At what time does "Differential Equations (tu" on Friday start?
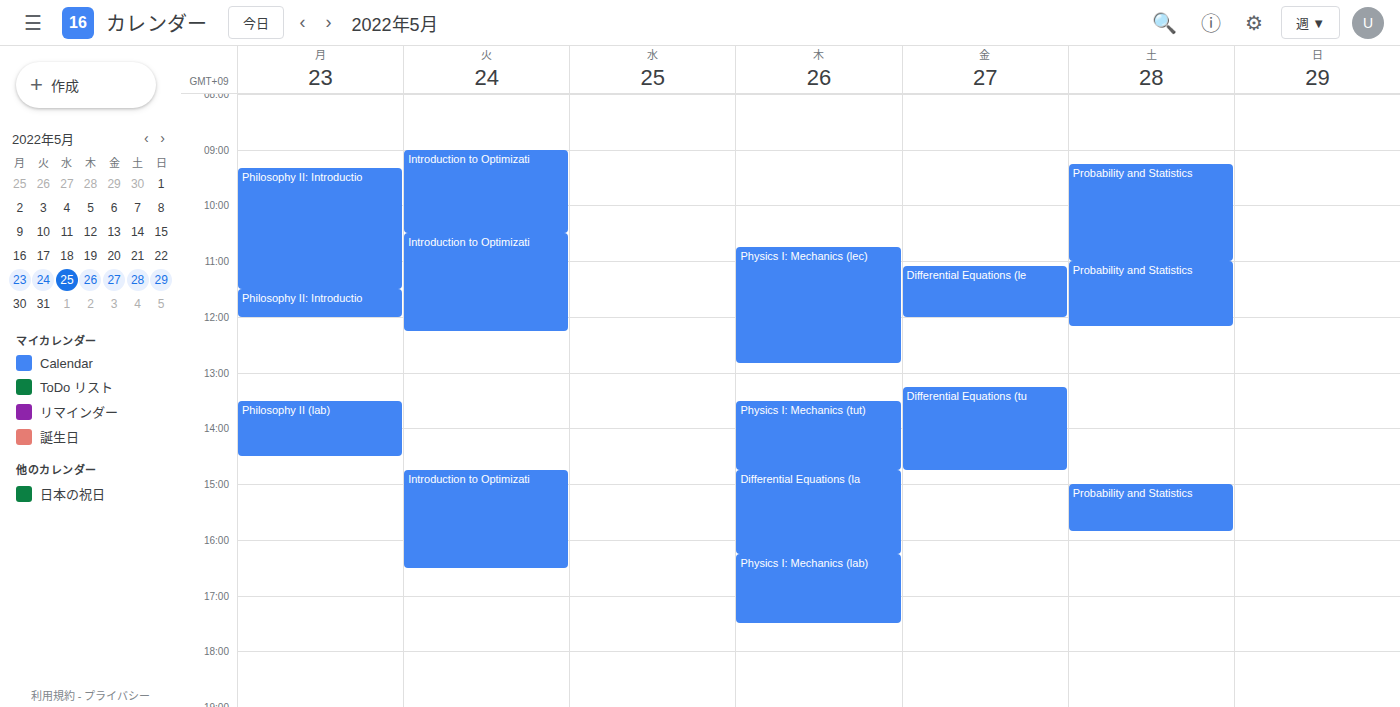
1:15 PM